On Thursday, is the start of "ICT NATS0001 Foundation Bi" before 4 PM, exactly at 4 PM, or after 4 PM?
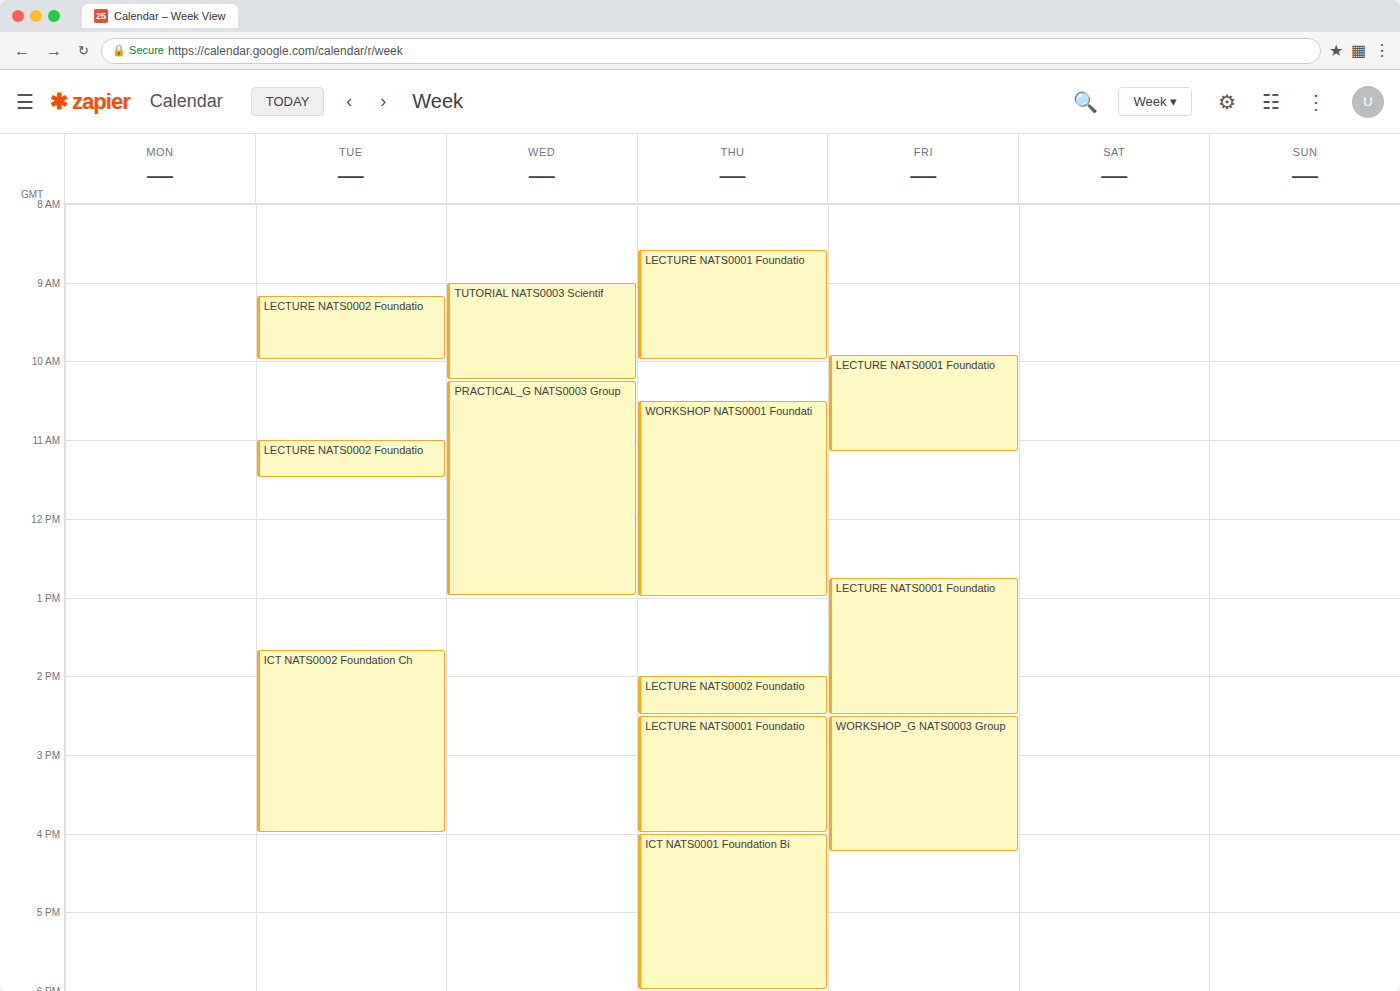
4:00 PM -- exactly at 4 PM, on the 4 PM line.